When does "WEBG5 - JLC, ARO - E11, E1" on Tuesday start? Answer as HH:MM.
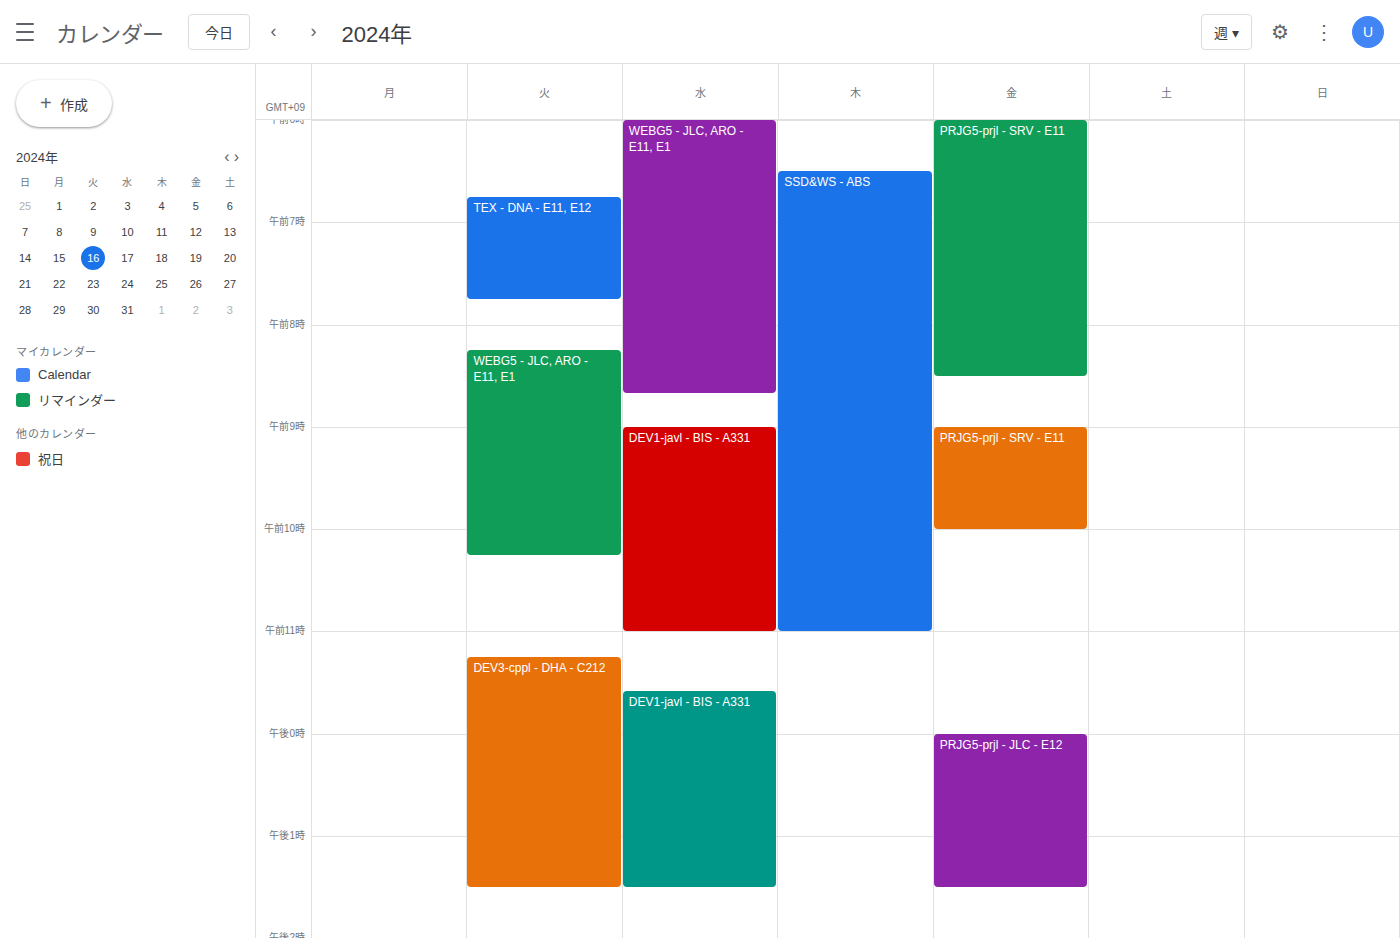
08:15